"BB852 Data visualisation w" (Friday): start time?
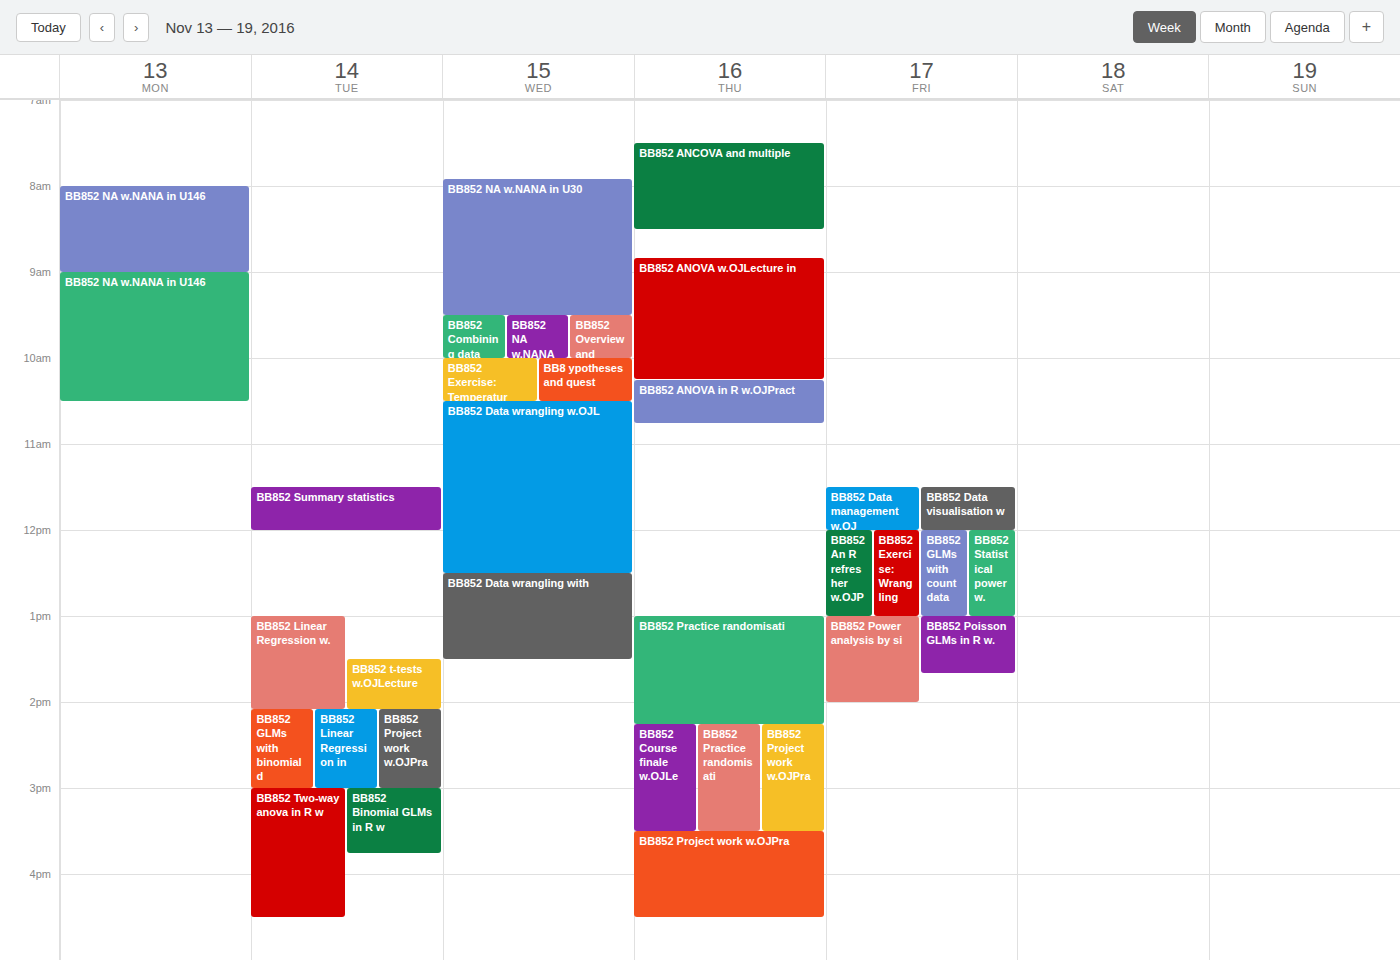
11:30 AM